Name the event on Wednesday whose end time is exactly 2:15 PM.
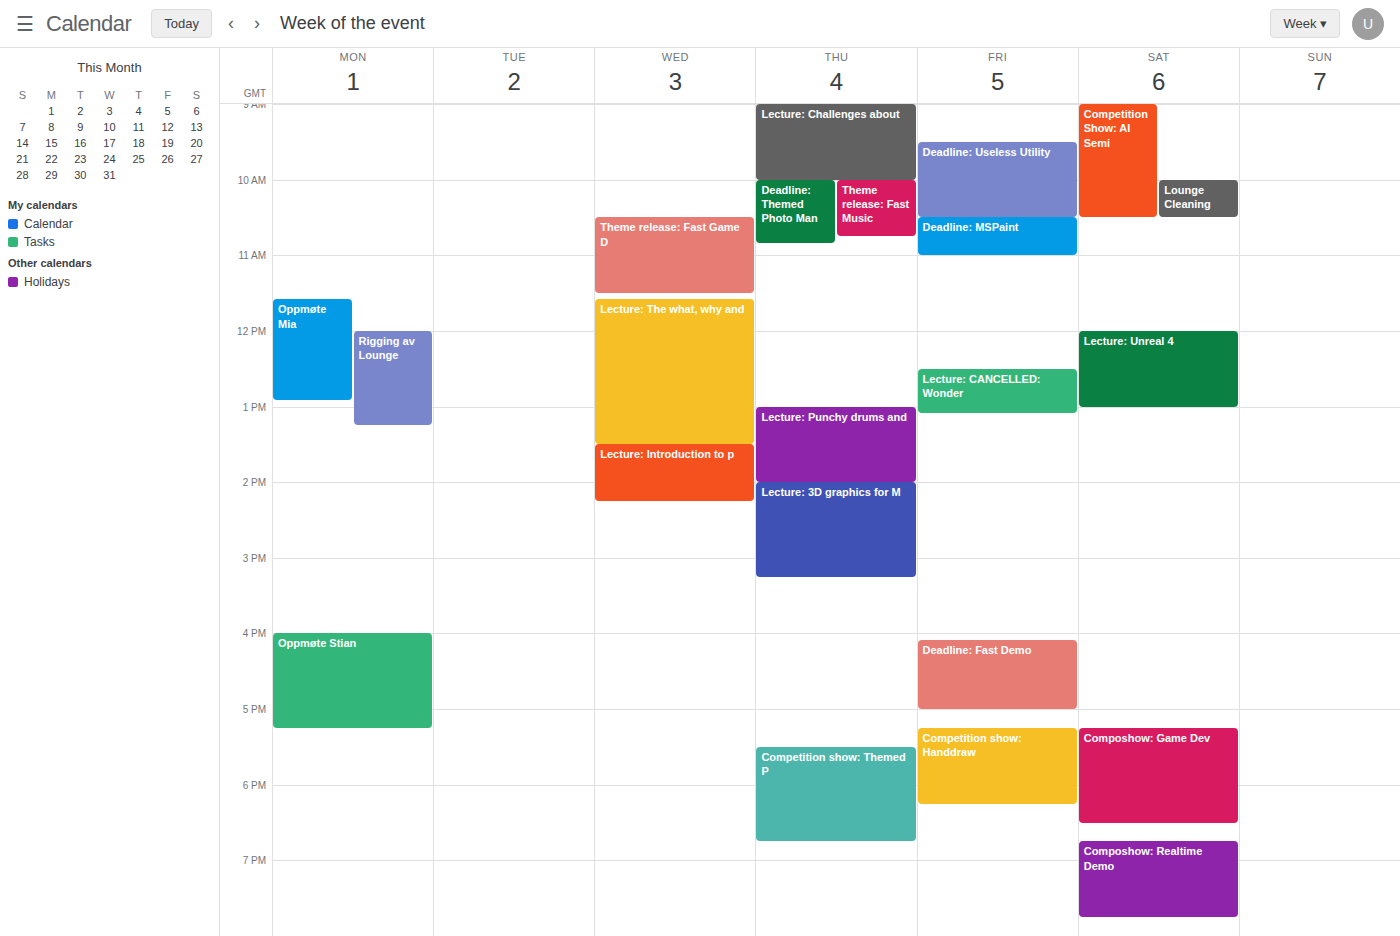
"Lecture: Introduction to p"